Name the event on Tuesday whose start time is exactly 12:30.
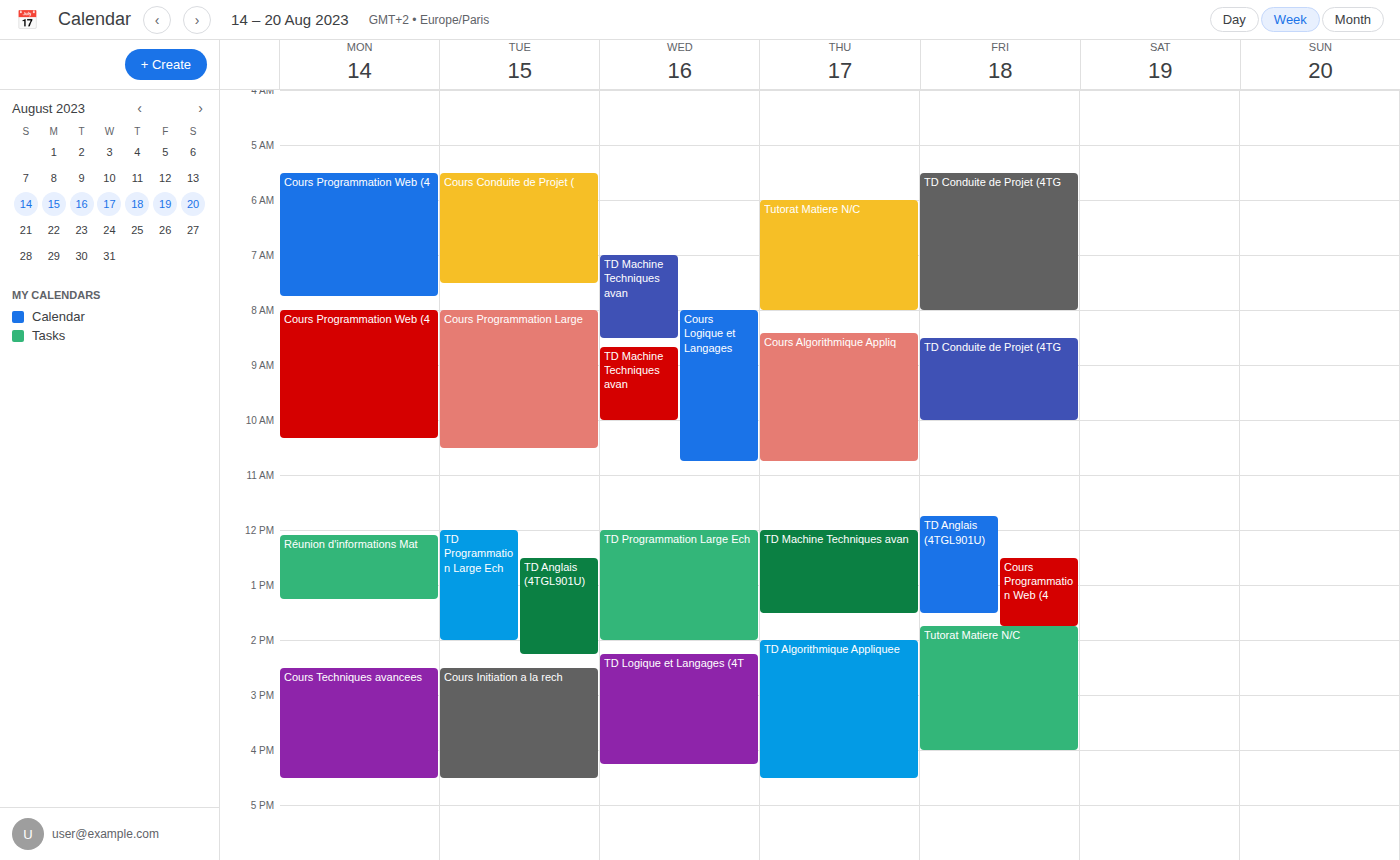
"TD Anglais (4TGL901U)"